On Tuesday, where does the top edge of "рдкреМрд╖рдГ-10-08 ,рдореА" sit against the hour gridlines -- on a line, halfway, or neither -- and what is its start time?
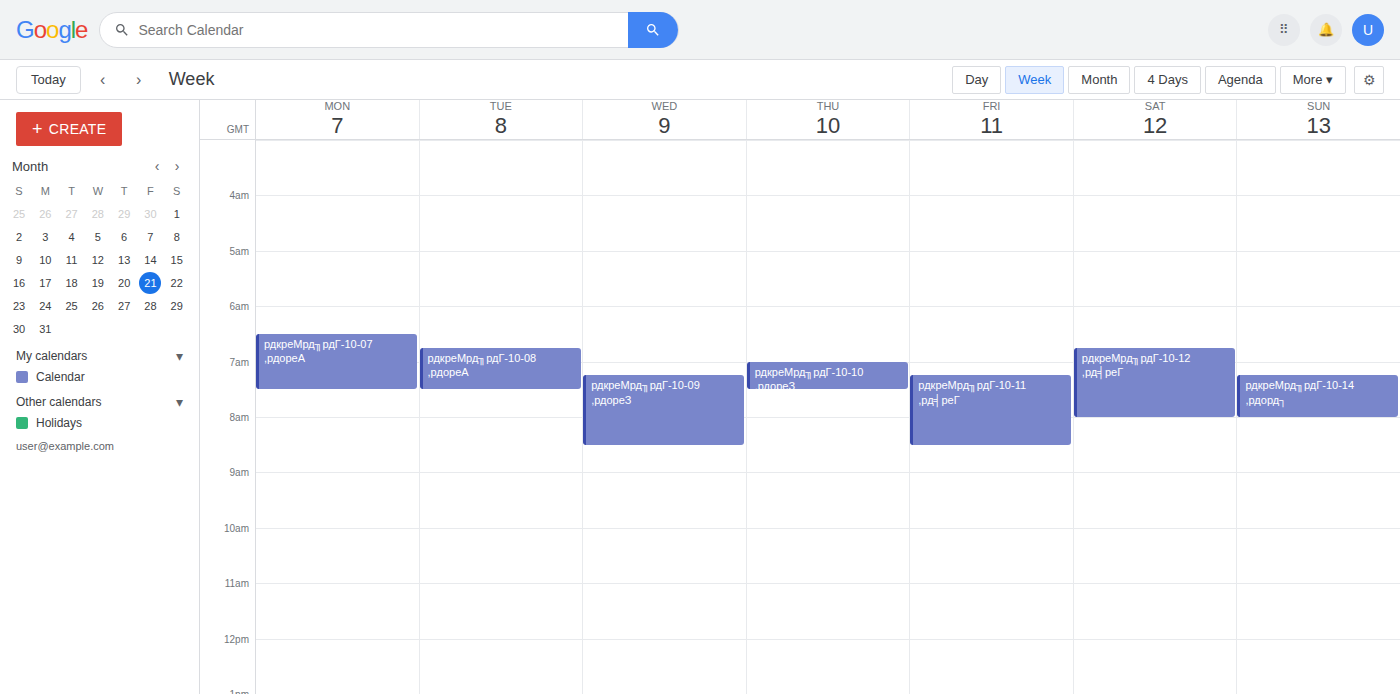
6:45 AM -- neither: three quarters of the way from the 6 AM line to the 7 AM line.